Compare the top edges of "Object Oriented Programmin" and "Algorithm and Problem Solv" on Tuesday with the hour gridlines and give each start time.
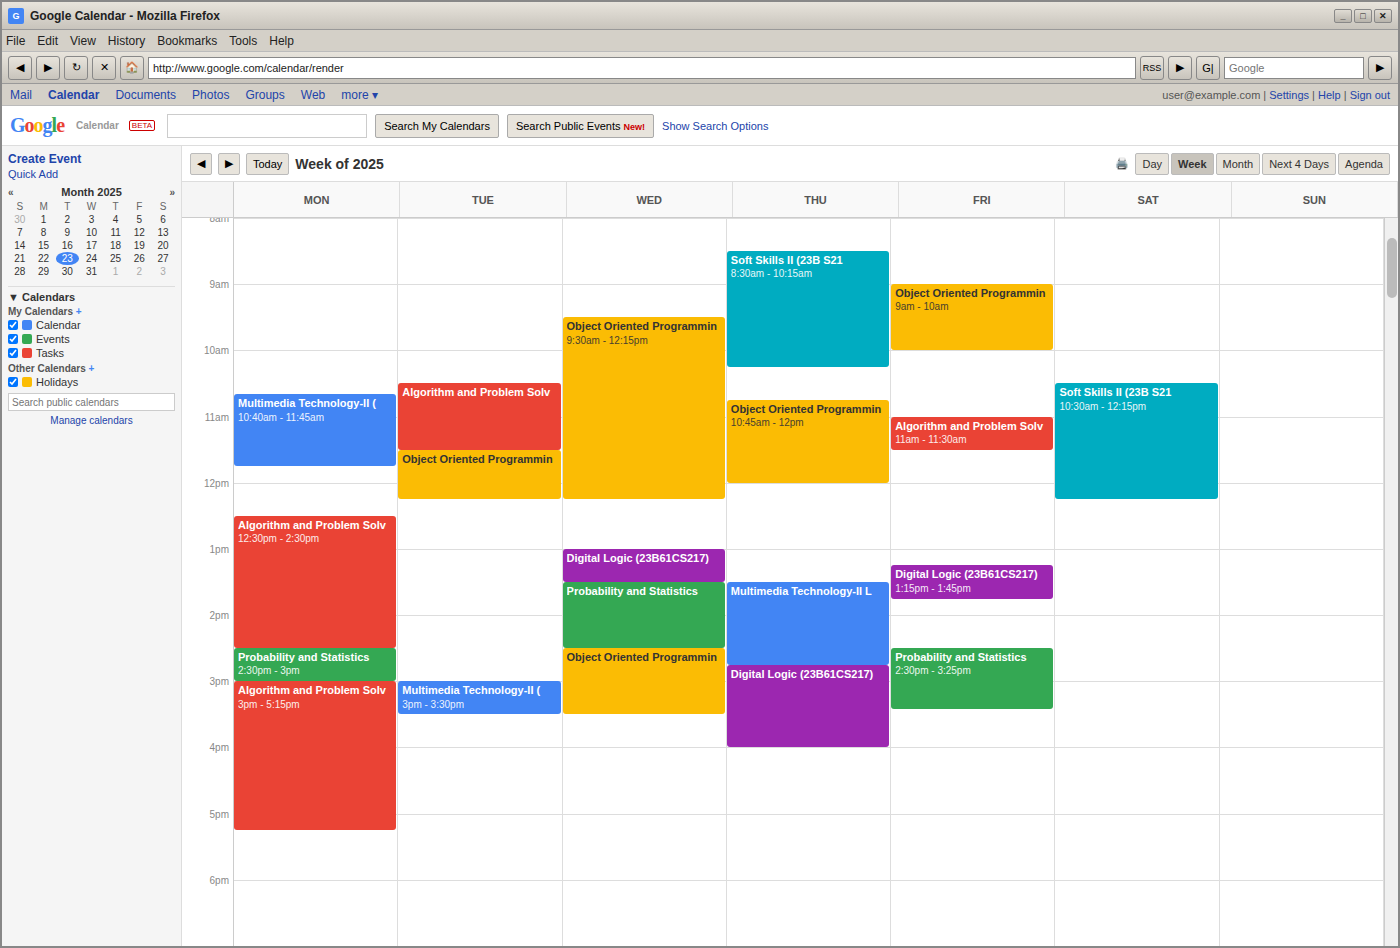
"Object Oriented Programmin": 11:30 AM, halfway between the 11 AM and 12 PM lines. "Algorithm and Problem Solv": 10:30 AM, halfway between the 10 AM and 11 AM lines.